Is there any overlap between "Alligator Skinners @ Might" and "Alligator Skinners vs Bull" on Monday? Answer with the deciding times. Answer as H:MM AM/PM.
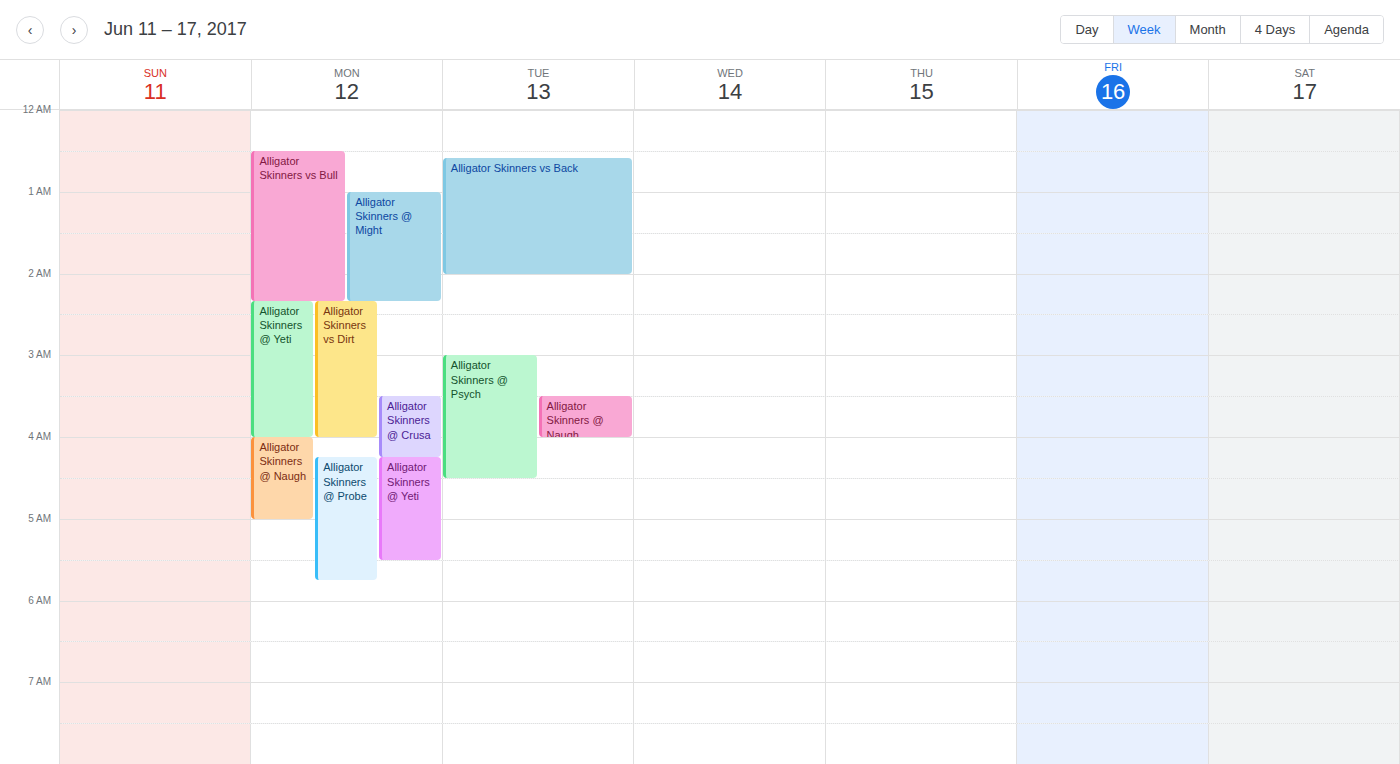
"Alligator Skinners @ Might" runs 1:00 AM to 2:20 AM, inside "Alligator Skinners vs Bull" -- they overlap.